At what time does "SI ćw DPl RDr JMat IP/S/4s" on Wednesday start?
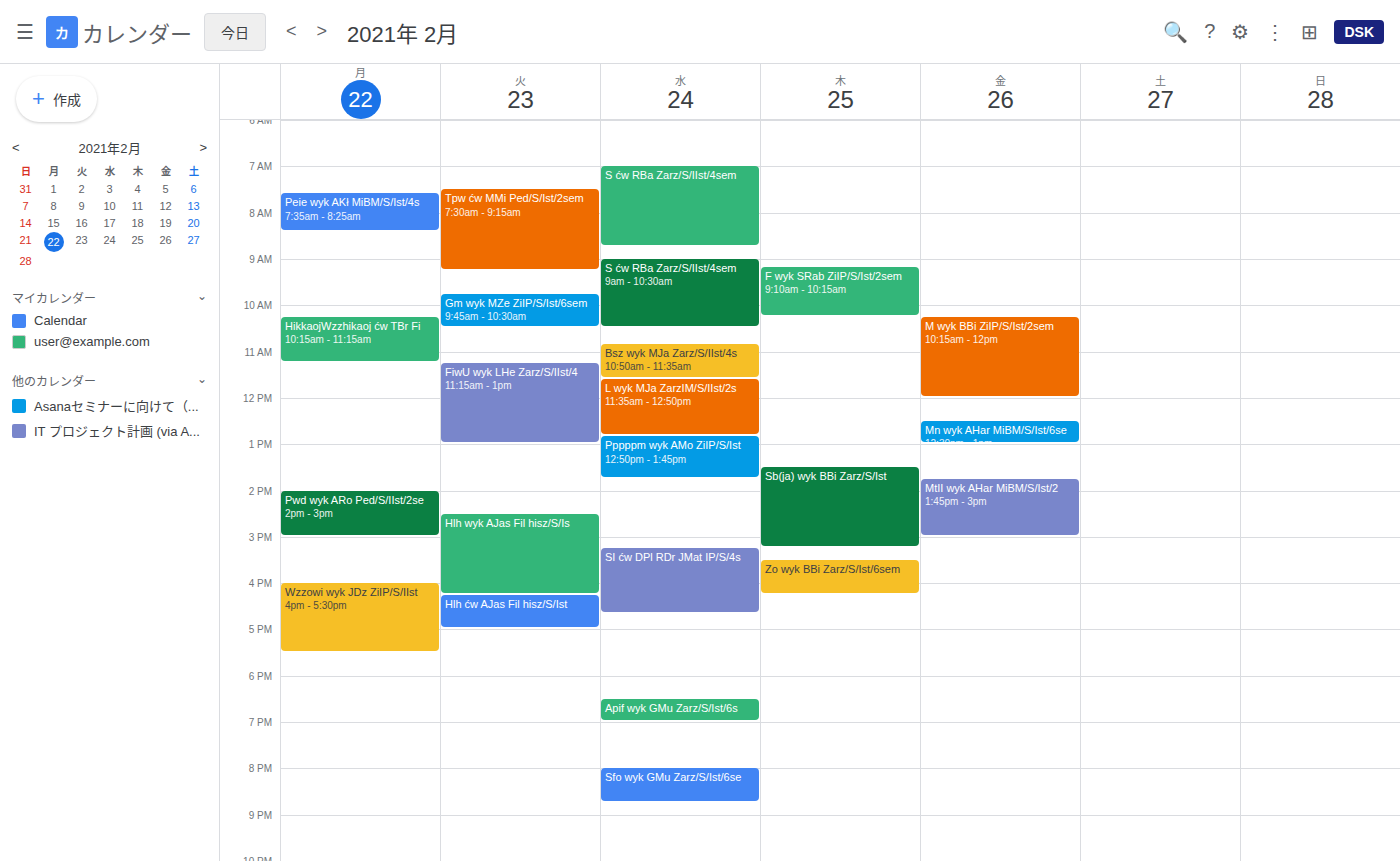
15:15